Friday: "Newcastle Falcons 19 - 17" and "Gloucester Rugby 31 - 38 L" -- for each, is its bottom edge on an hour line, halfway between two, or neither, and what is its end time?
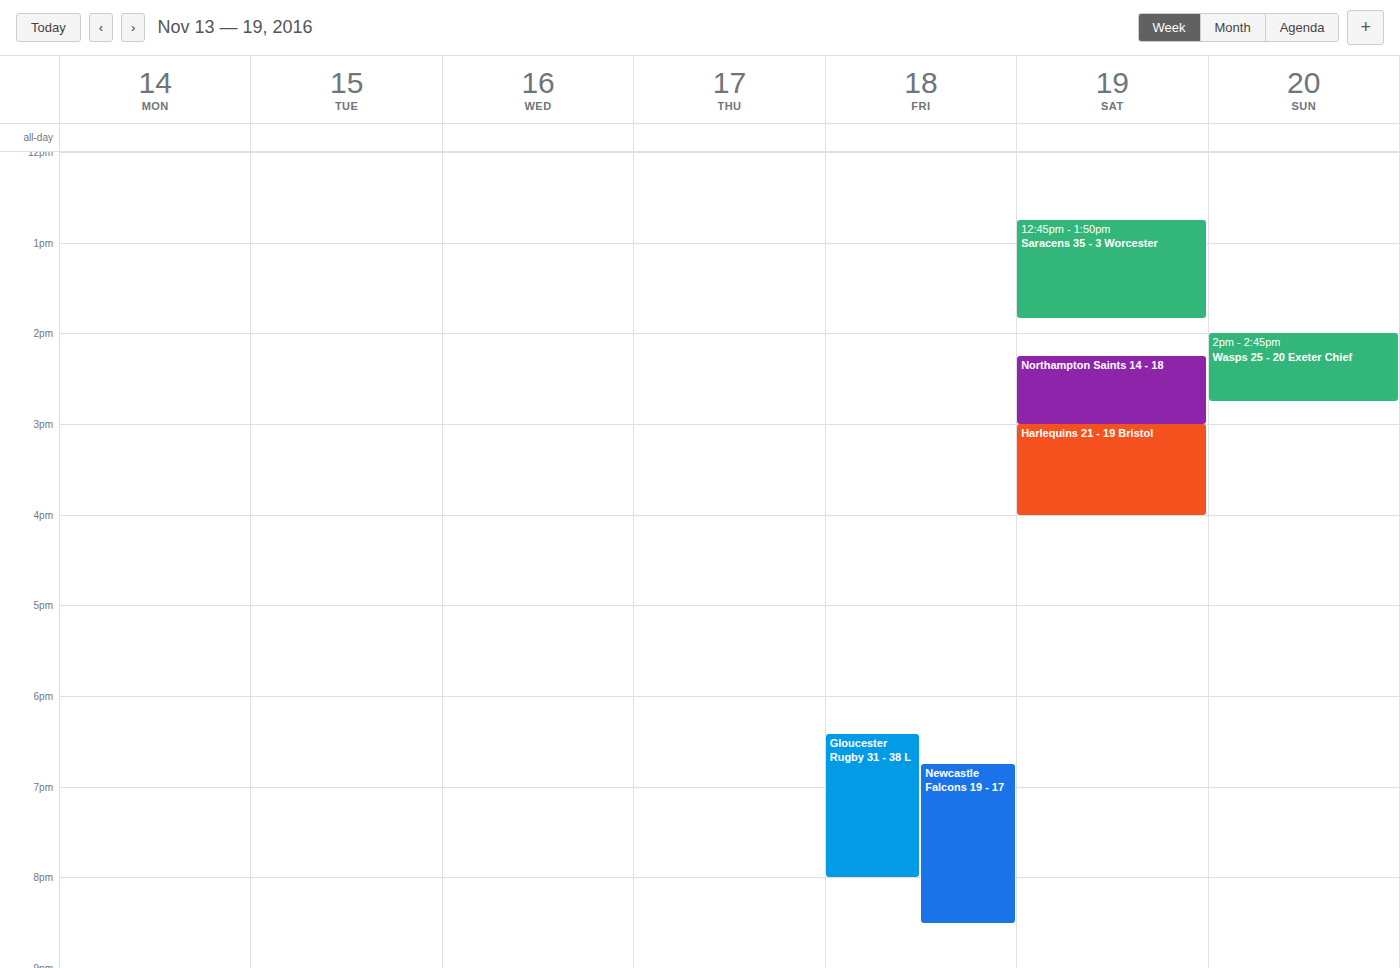
"Newcastle Falcons 19 - 17": 8:30 PM, halfway between the 8 PM and 9 PM lines. "Gloucester Rugby 31 - 38 L": 8:00 PM, exactly on the 8 PM line.